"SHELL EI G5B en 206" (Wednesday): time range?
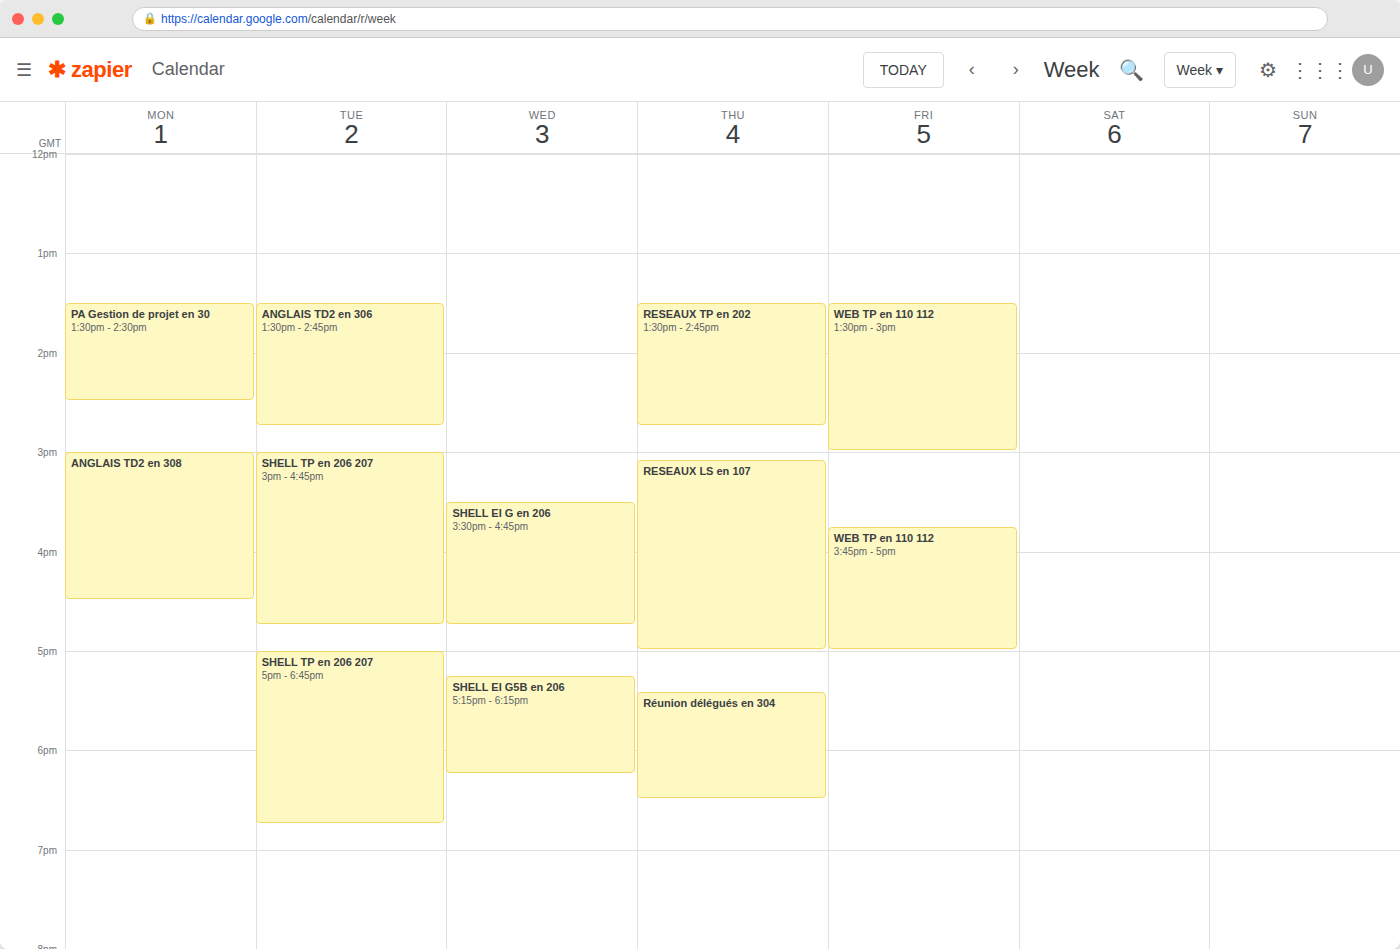
5:15 PM to 6:15 PM